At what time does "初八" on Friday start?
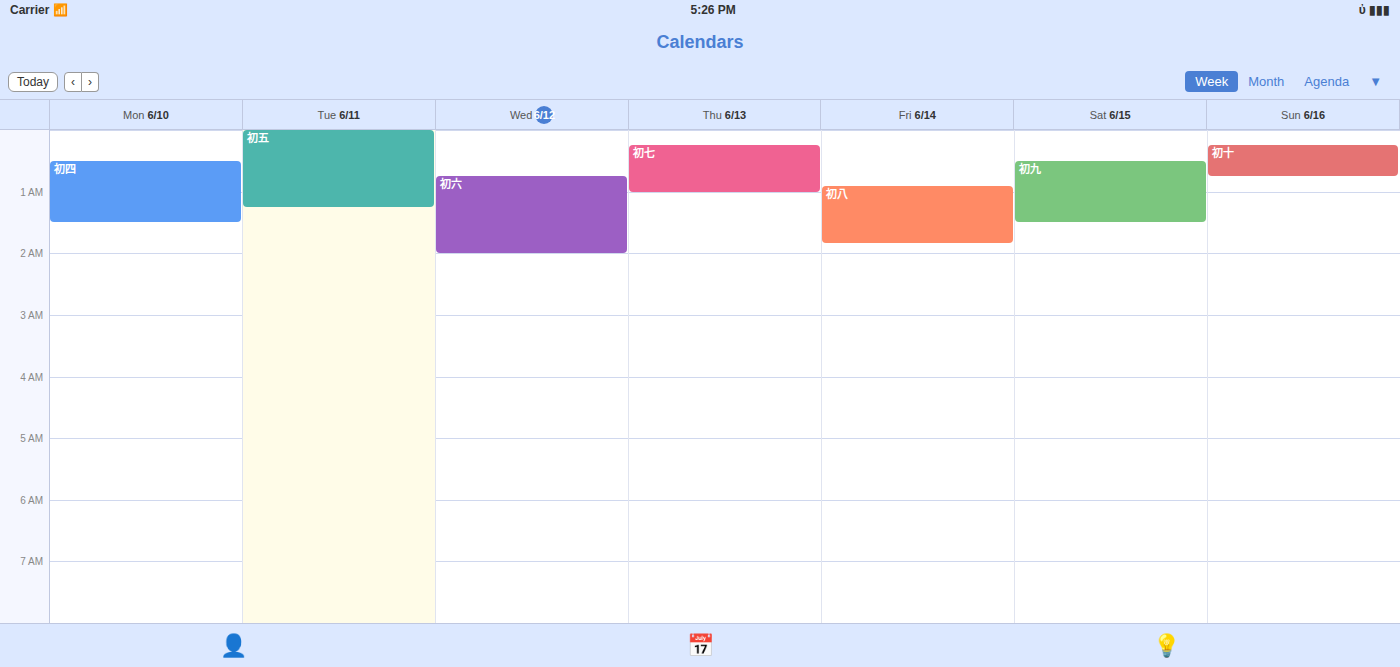
12:55 AM